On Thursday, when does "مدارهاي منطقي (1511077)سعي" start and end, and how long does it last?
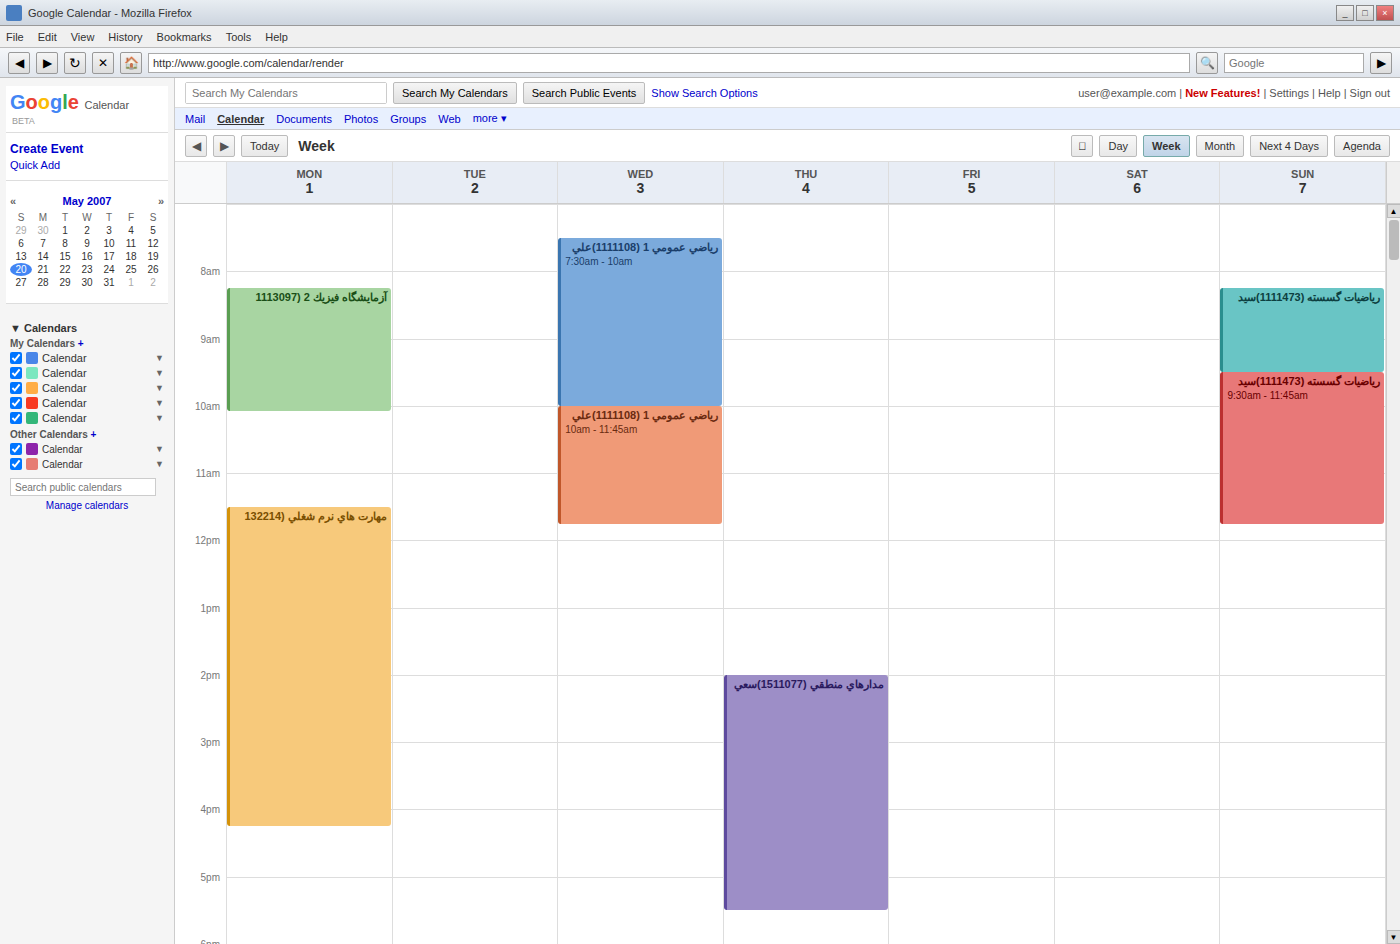
2:00 PM to 5:30 PM, 3 hours 30 minutes